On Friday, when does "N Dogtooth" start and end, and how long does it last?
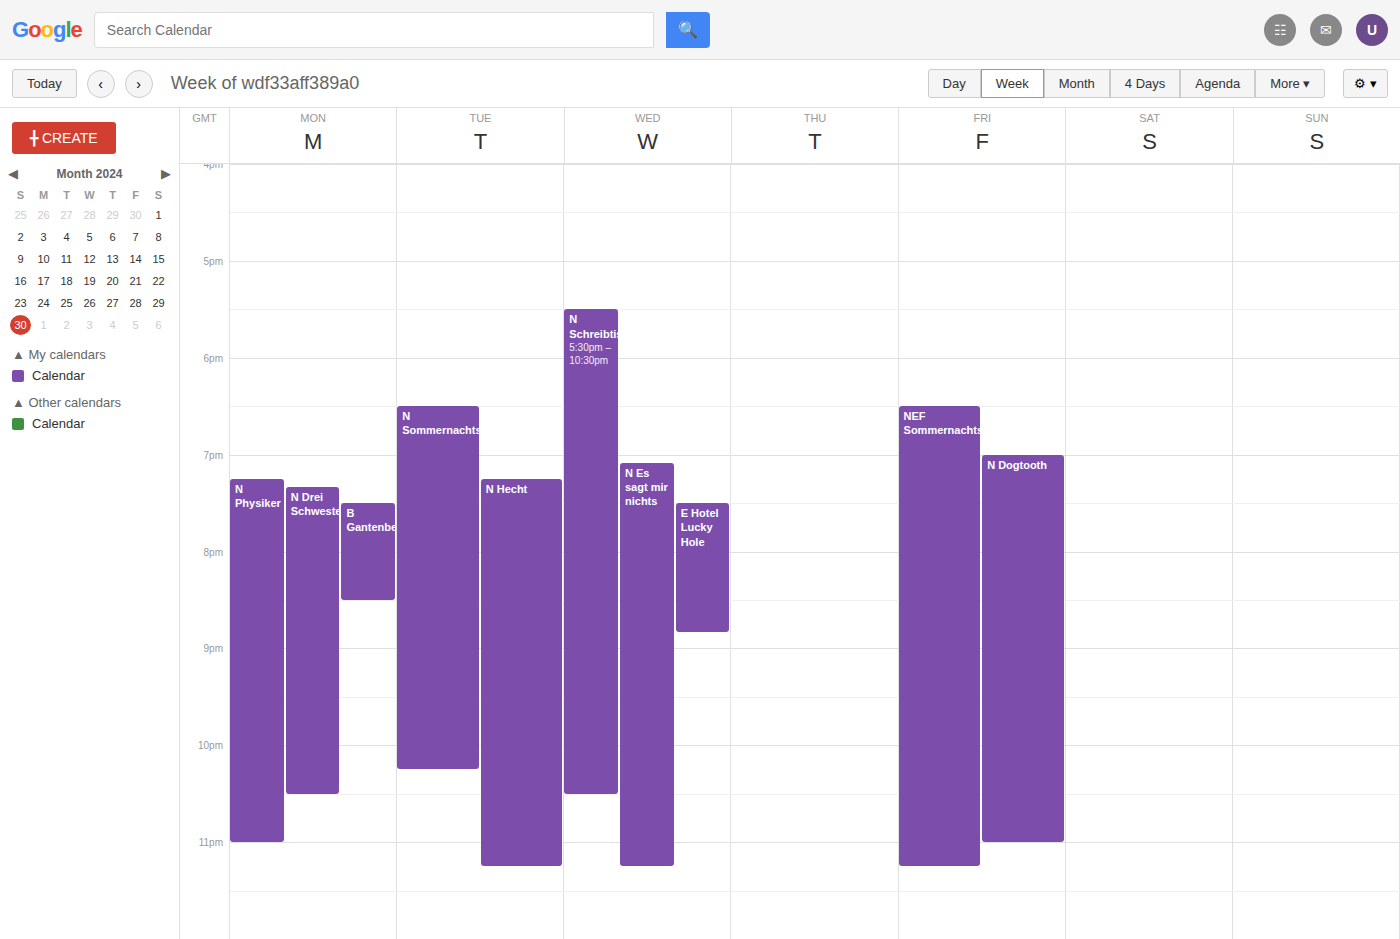
7:00 PM to 11:00 PM, 4 hours